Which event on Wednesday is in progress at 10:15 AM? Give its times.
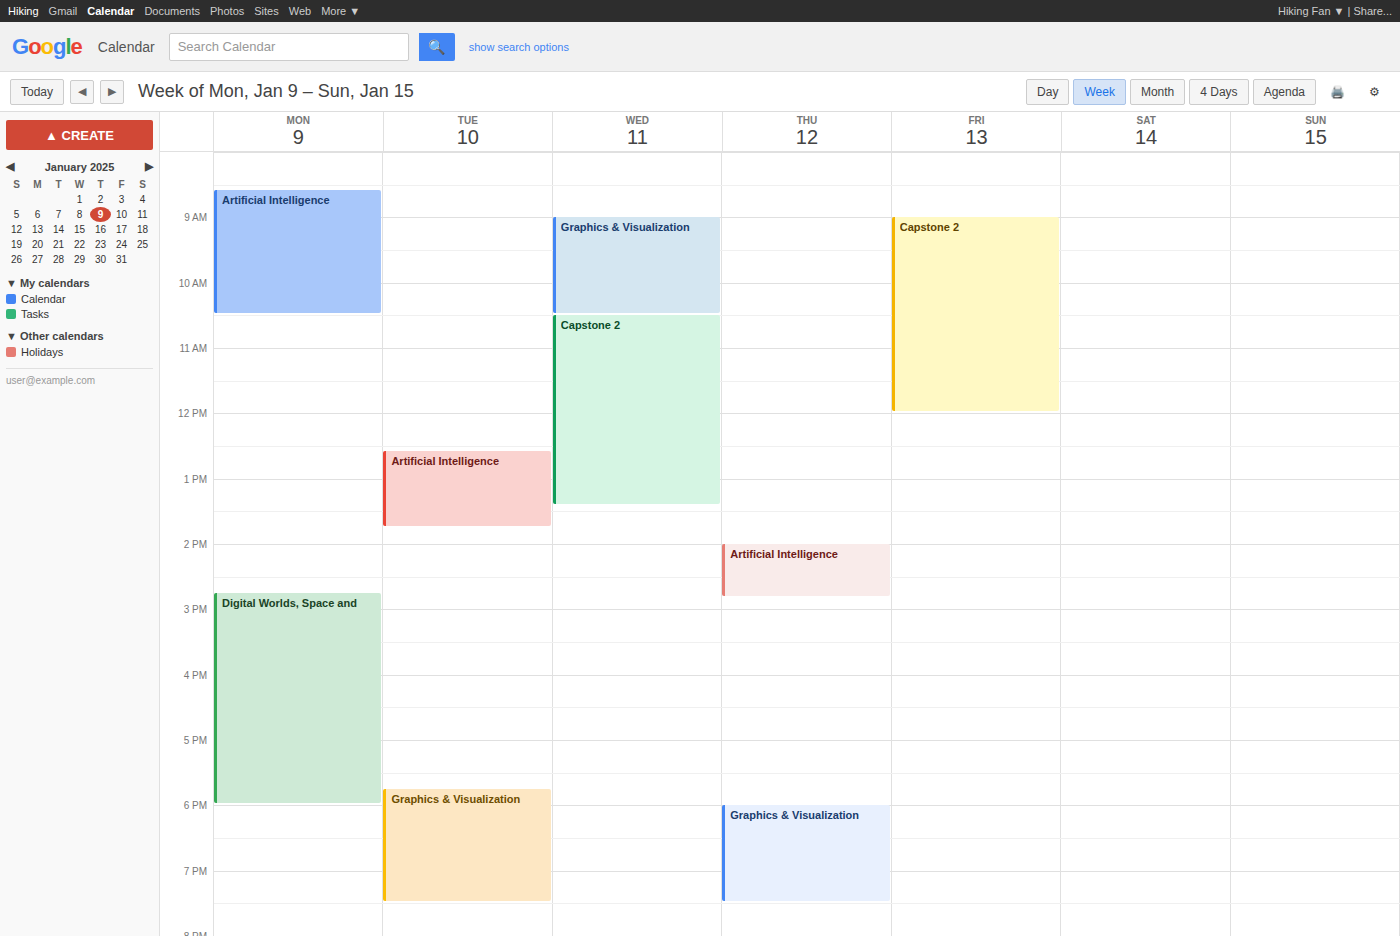
"Graphics & Visualization", 9:00 AM to 10:30 AM